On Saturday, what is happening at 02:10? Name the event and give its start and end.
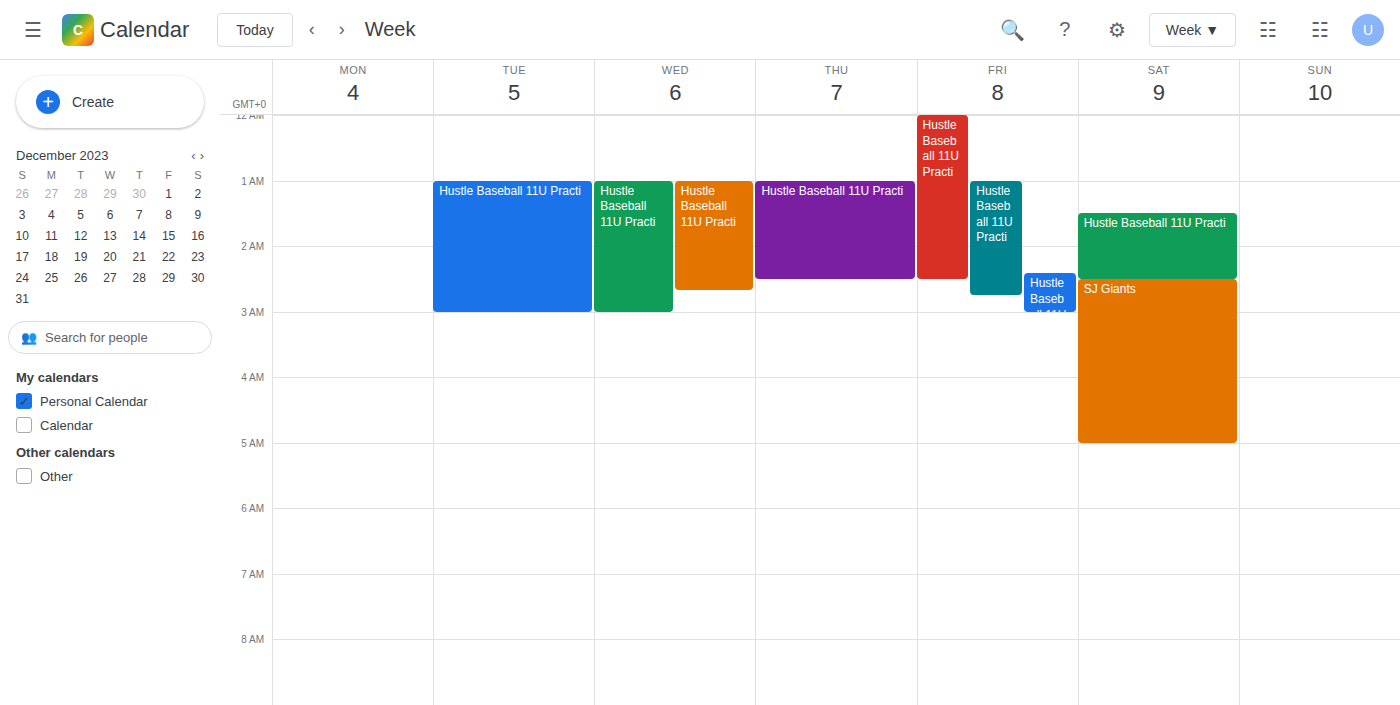
"Hustle Baseball 11U Practi", 01:30 to 02:30